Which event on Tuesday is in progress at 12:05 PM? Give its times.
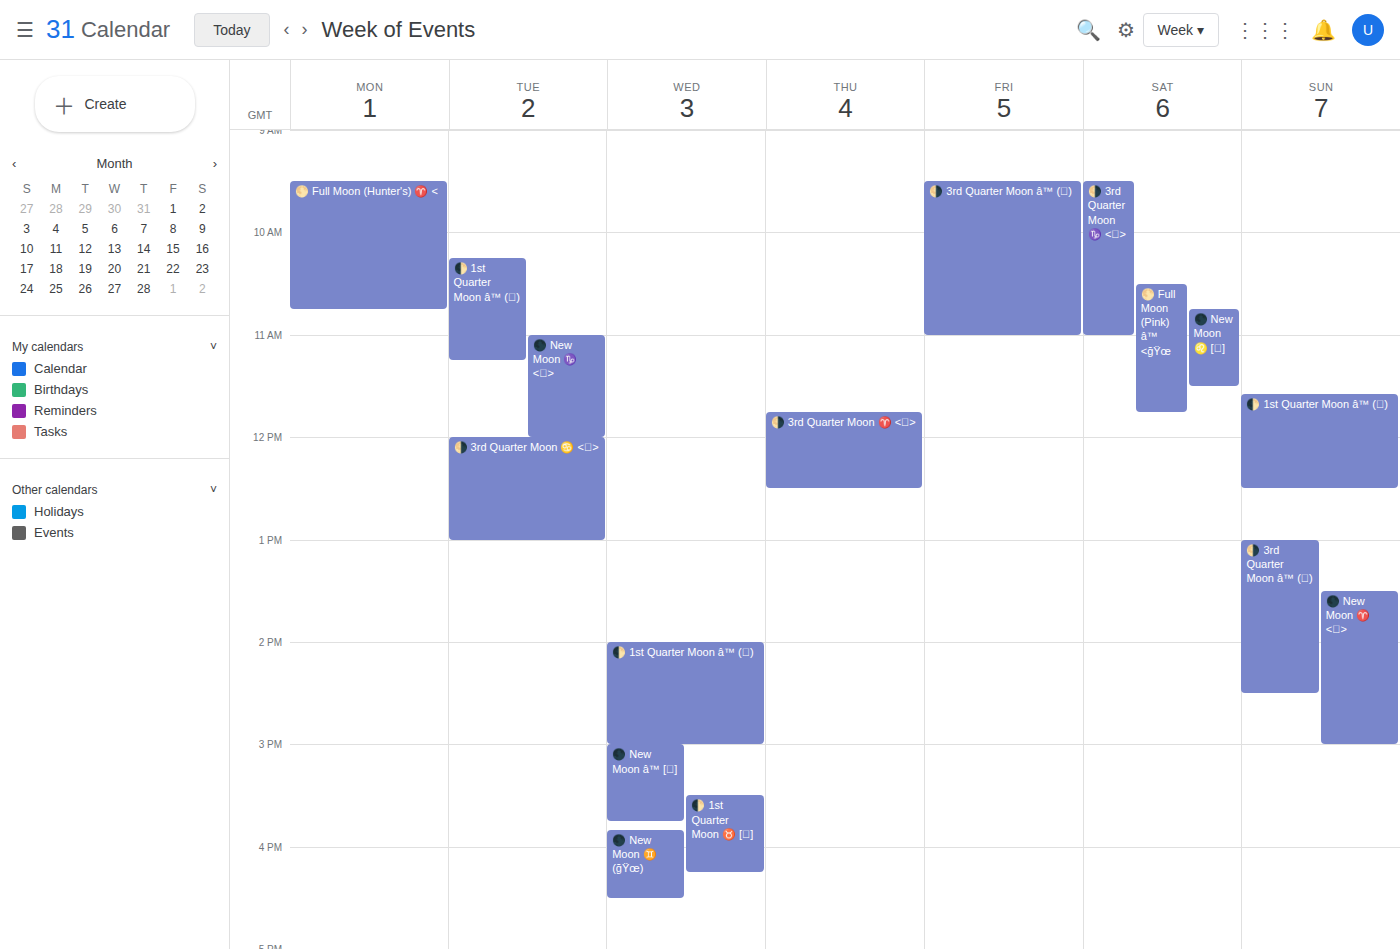
"🌗 3rd Quarter Moon ♋ <🜄>", 12:00 PM to 1:00 PM